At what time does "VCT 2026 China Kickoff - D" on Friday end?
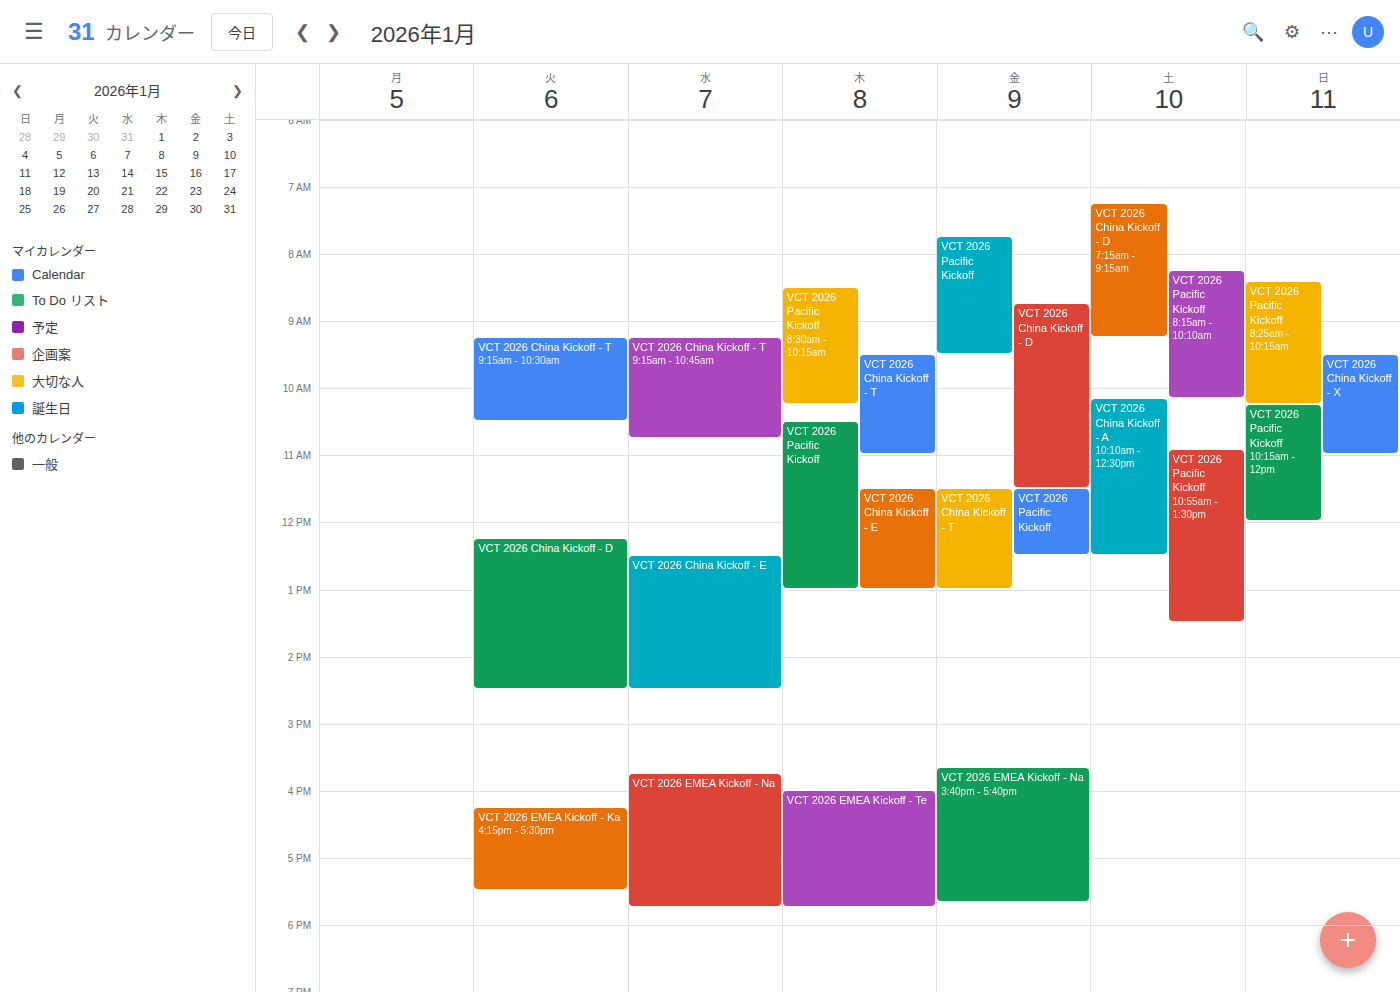
11:30 AM